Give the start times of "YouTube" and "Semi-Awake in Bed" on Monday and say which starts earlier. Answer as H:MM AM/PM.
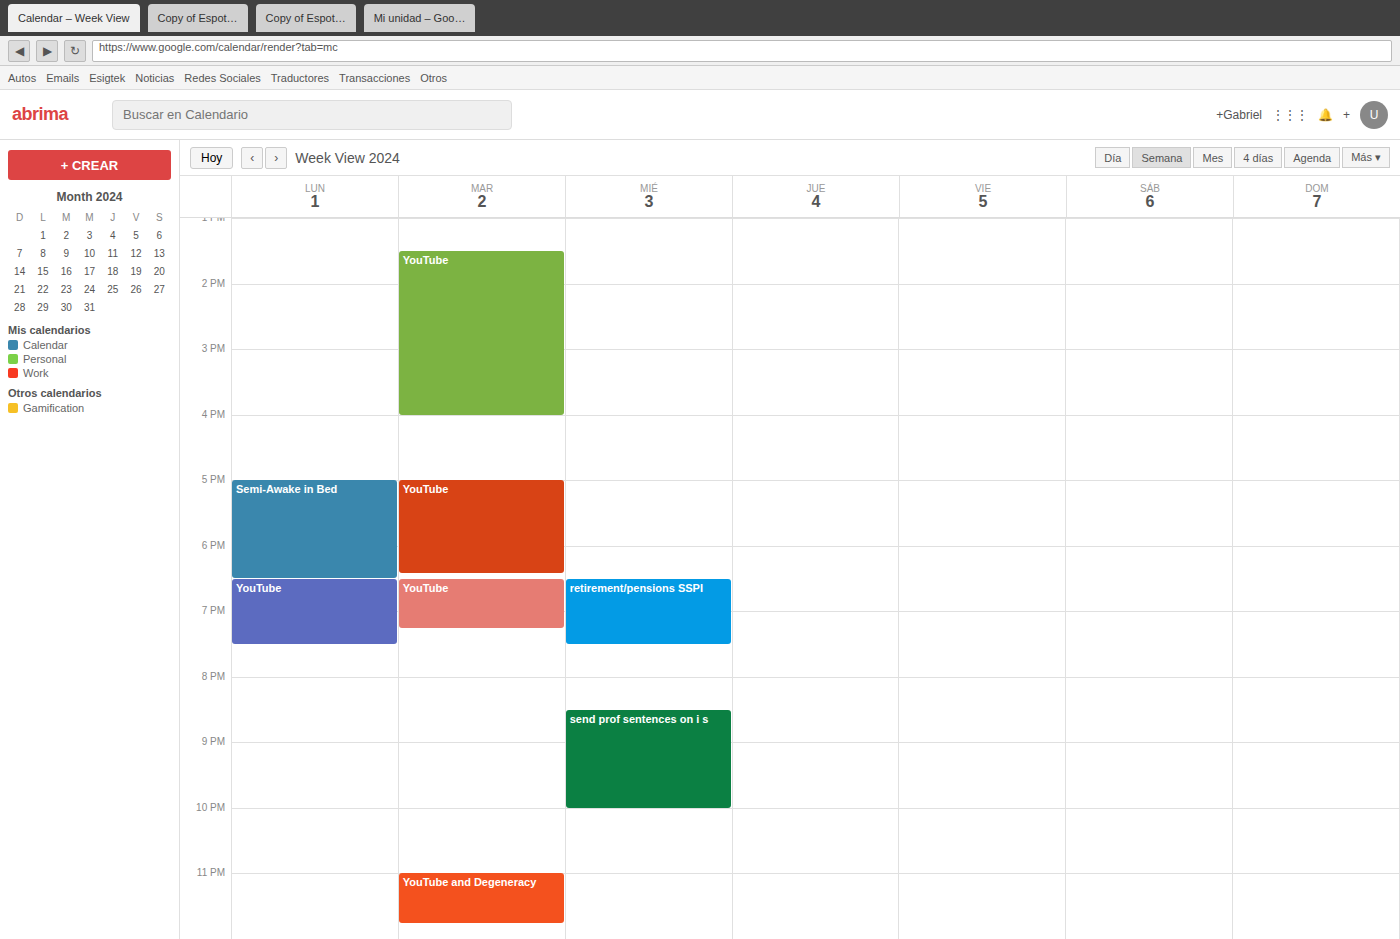
"Semi-Awake in Bed" 5:00 PM; "YouTube" 6:30 PM.